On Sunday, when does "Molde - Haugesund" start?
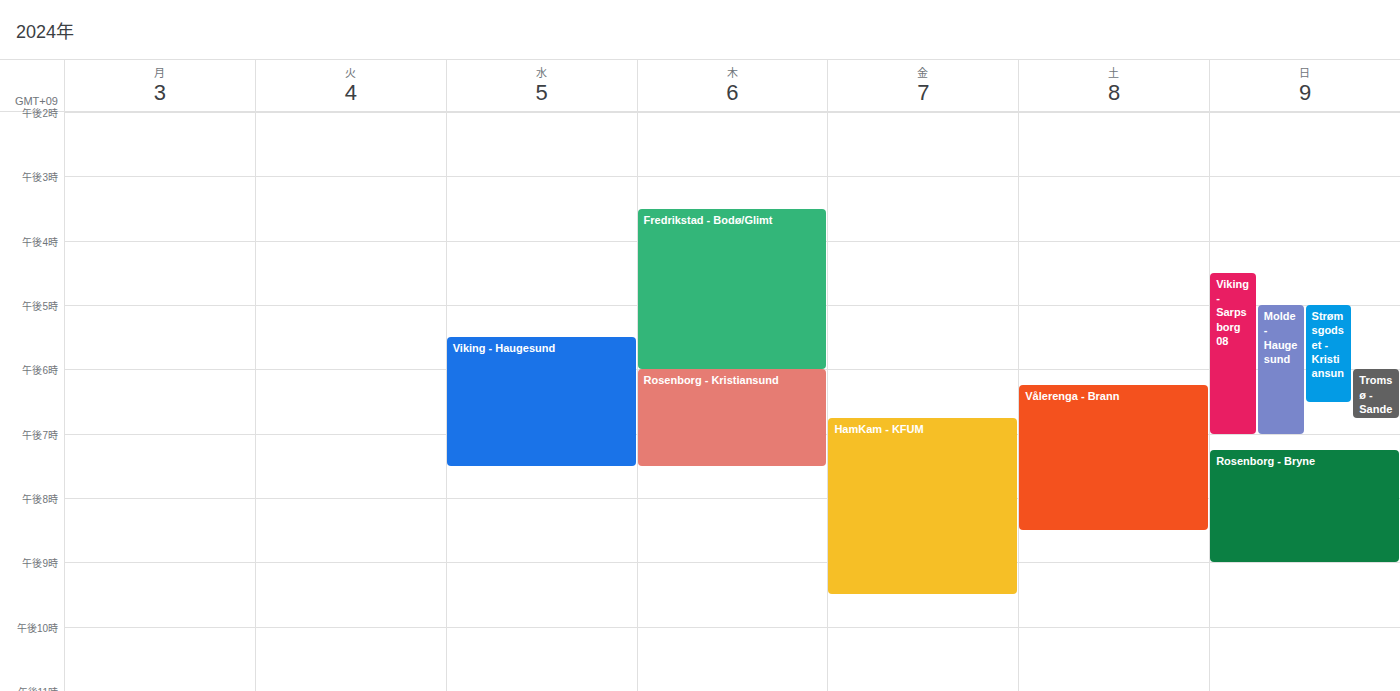
5:00 PM